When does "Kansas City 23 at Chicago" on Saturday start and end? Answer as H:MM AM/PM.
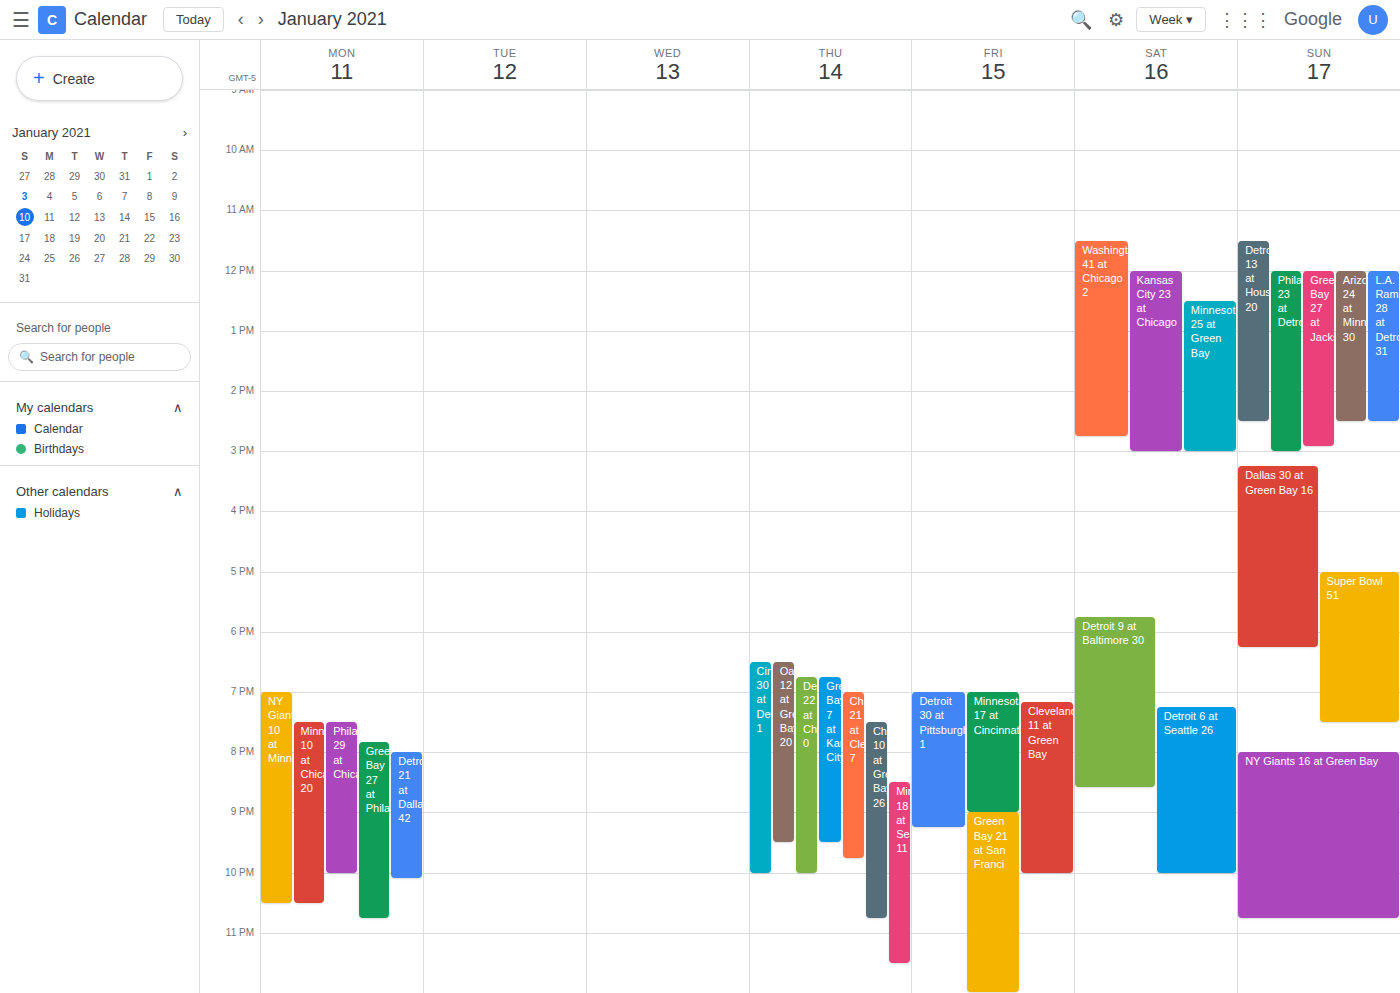
12:00 PM to 3:00 PM